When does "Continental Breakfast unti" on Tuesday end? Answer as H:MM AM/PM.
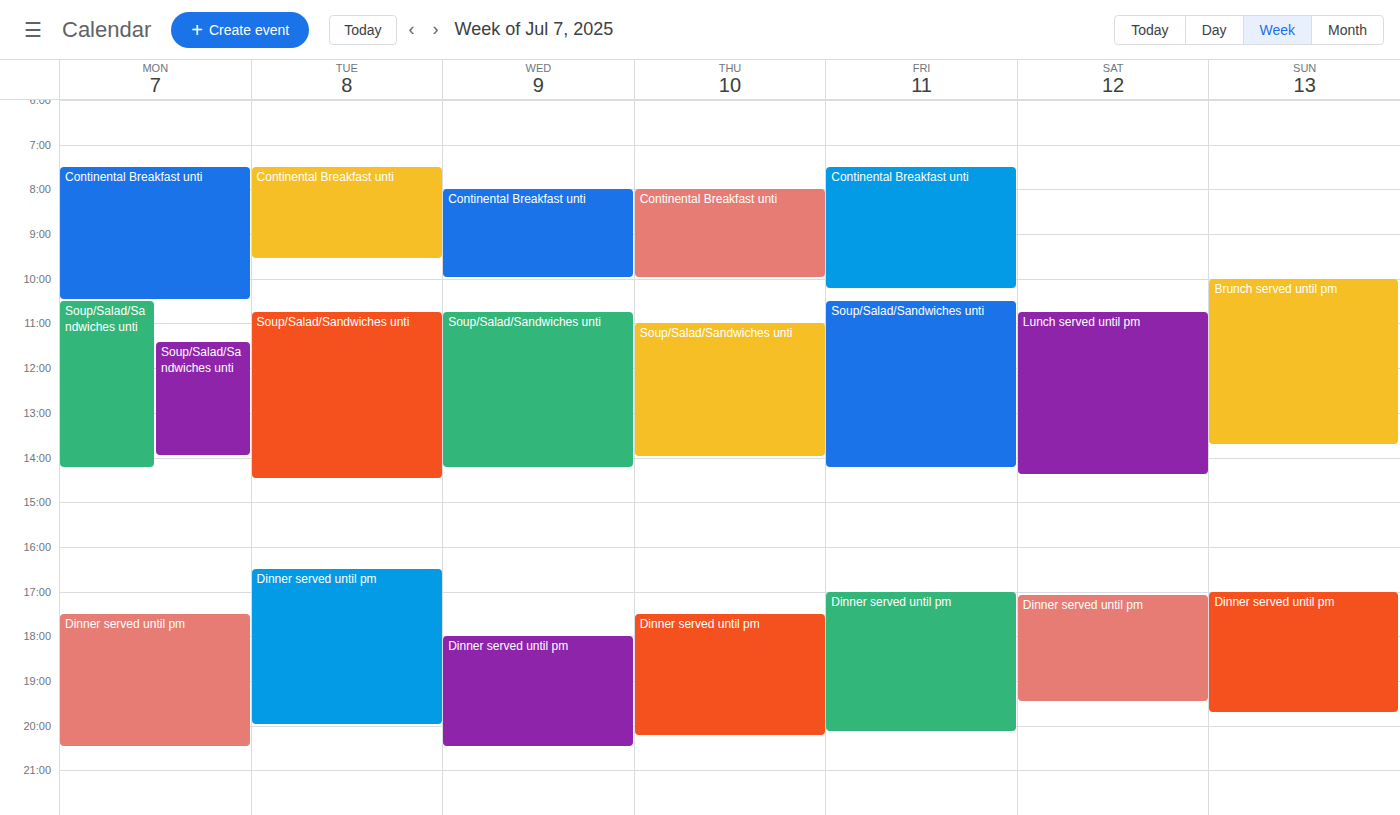
9:35 AM